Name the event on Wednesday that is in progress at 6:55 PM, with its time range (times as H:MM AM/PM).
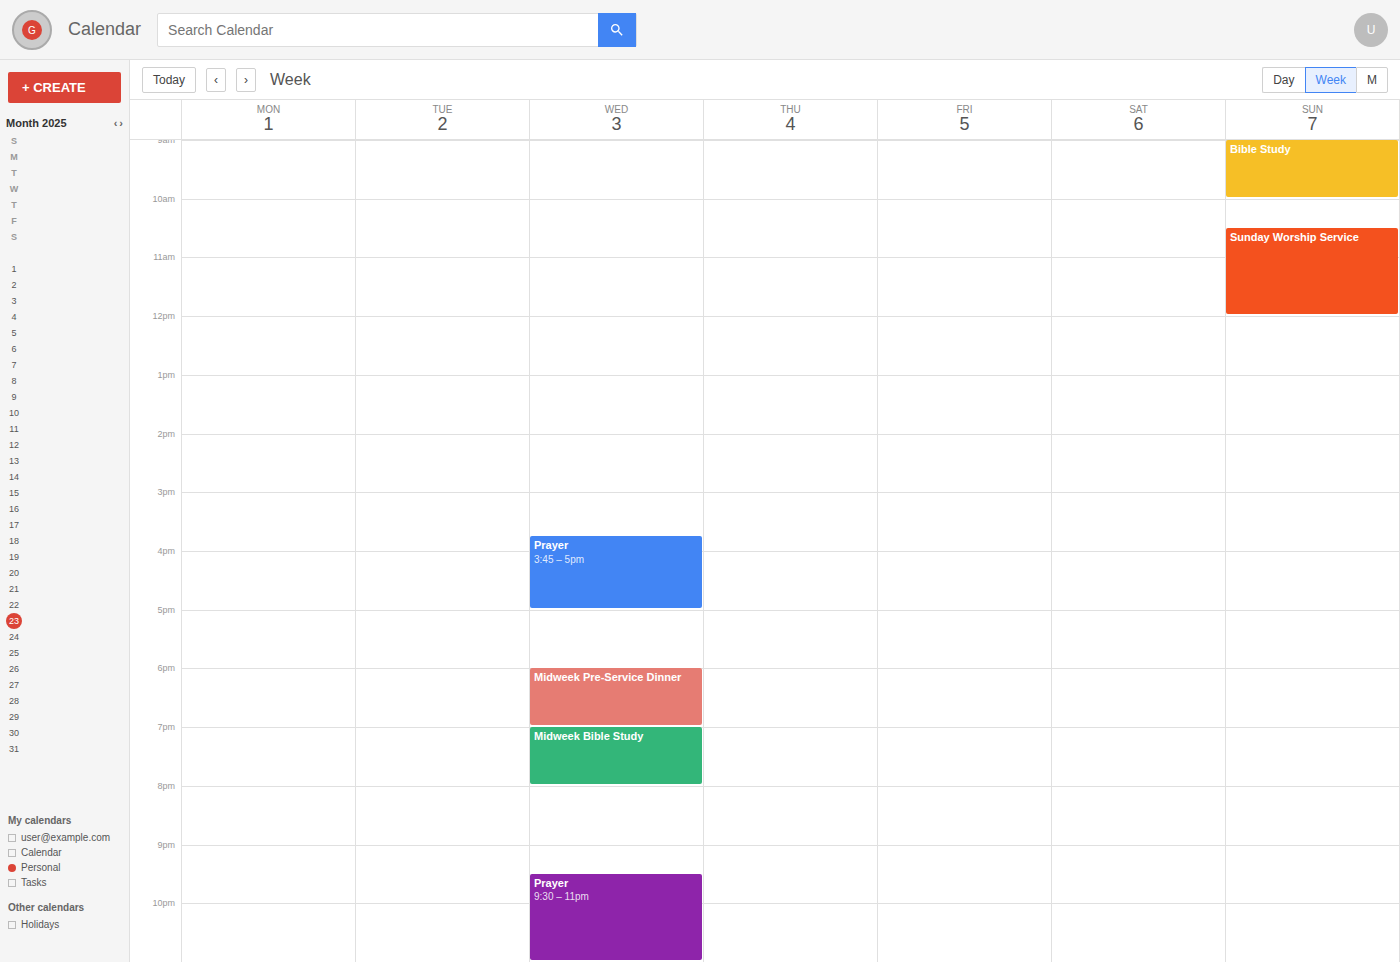
"Midweek Pre-Service Dinner", 6:00 PM to 7:00 PM